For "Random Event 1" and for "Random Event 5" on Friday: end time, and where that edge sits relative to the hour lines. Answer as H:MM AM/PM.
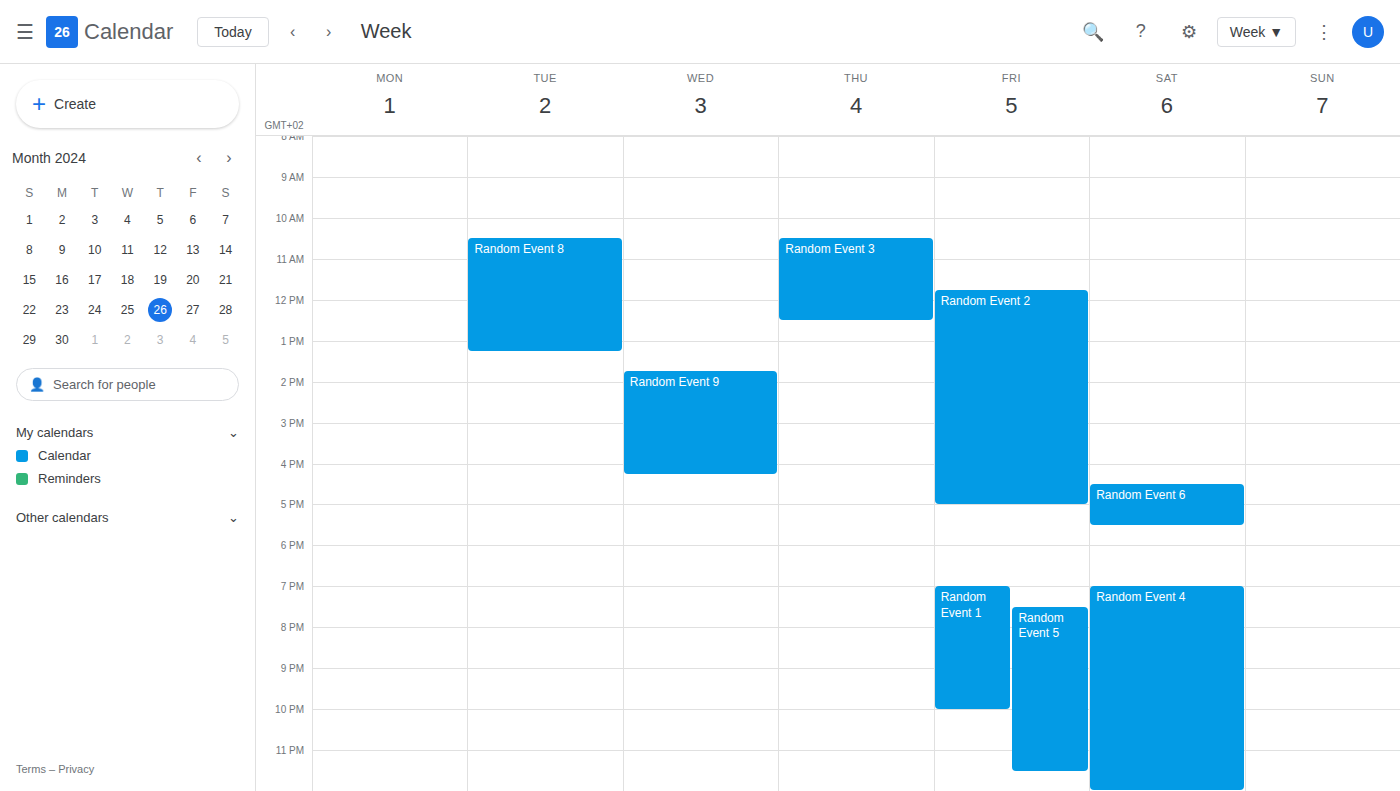
"Random Event 1": 10:00 PM, exactly on the 10 PM line. "Random Event 5": 11:30 PM, halfway between the 11 PM and 12 AM lines.